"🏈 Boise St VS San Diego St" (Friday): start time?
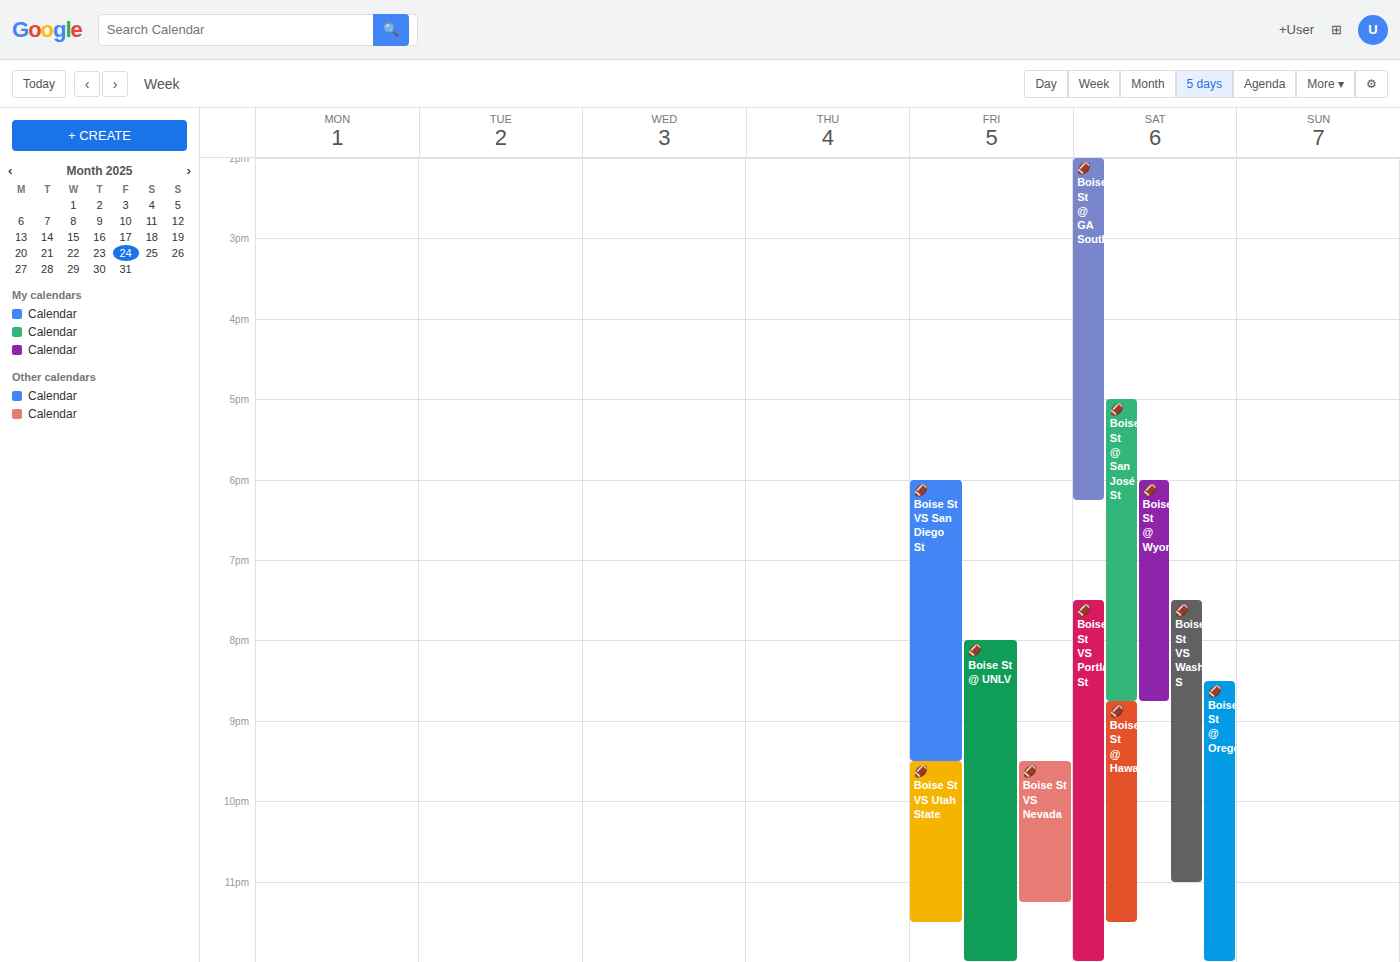
6:00 PM